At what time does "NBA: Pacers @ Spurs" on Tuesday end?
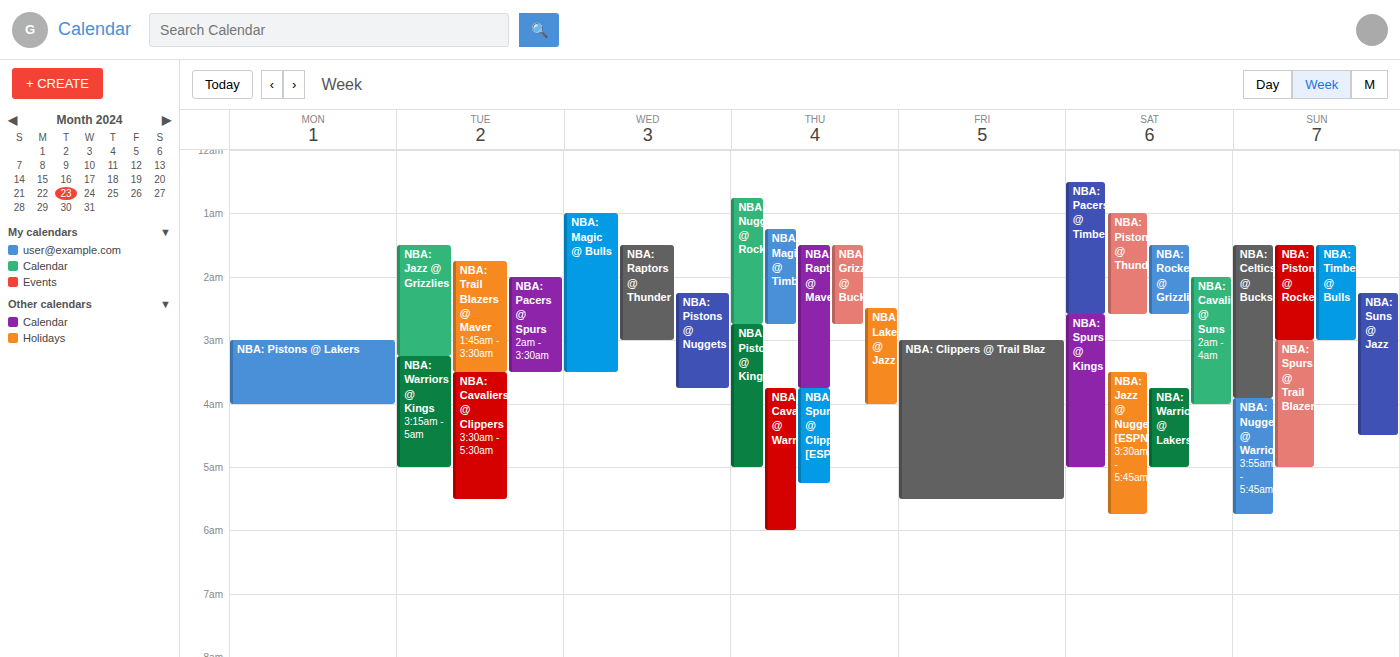
03:30